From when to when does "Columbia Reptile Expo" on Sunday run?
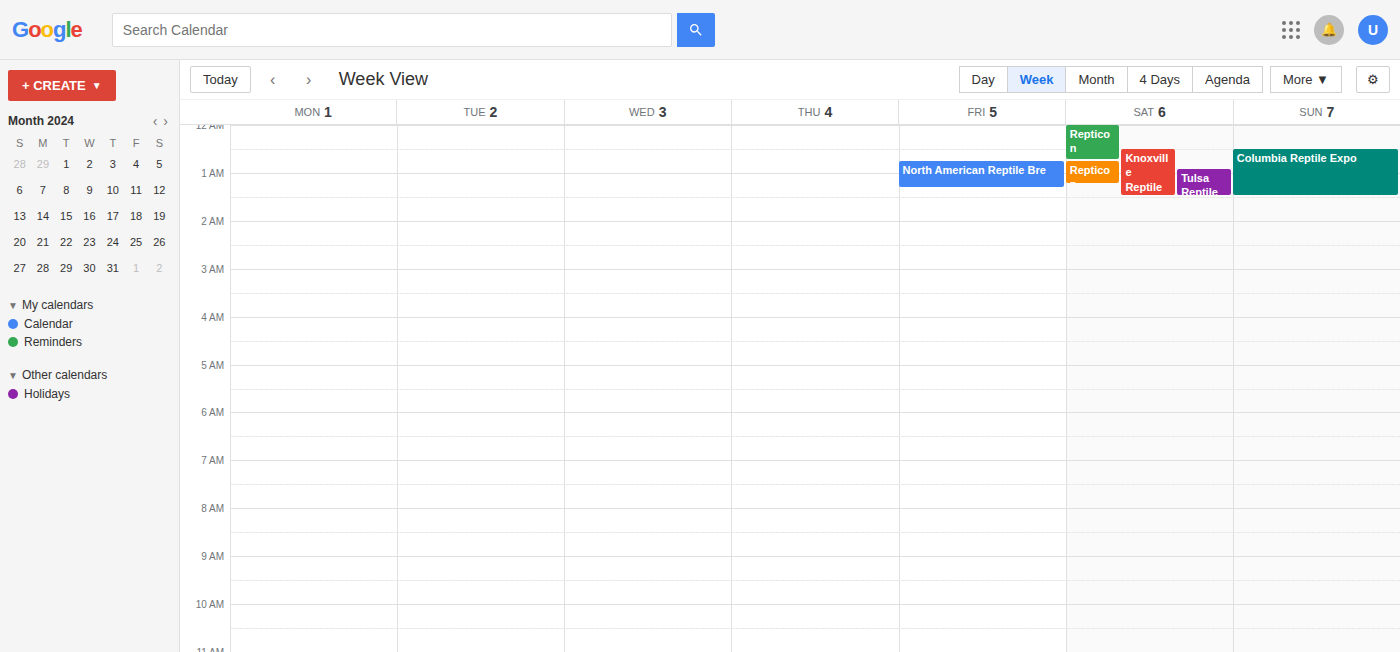
12:30 AM to 1:30 AM